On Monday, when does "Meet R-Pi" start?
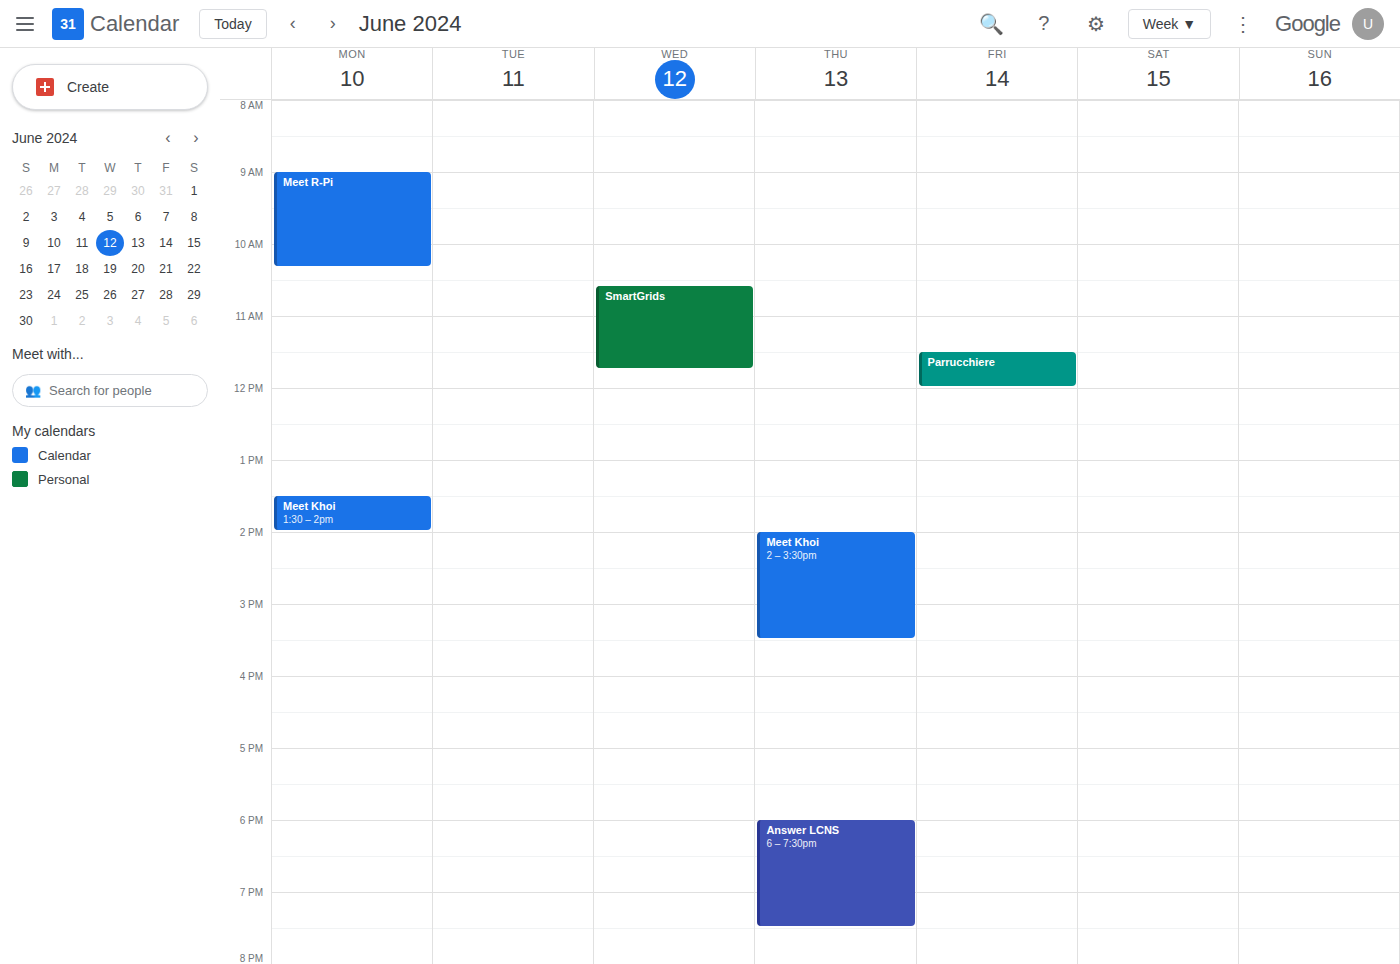
9:00 AM